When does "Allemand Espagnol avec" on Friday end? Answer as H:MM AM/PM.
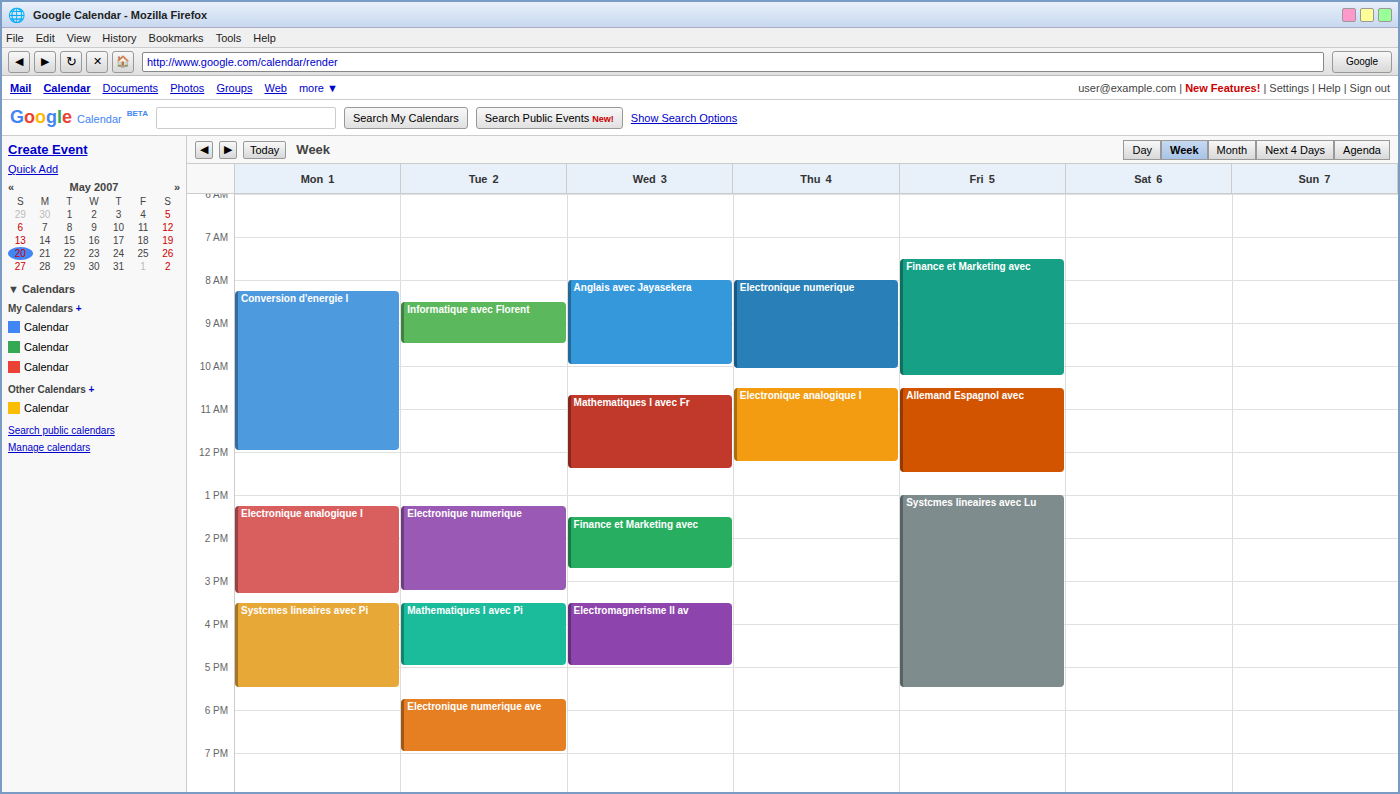
12:30 PM